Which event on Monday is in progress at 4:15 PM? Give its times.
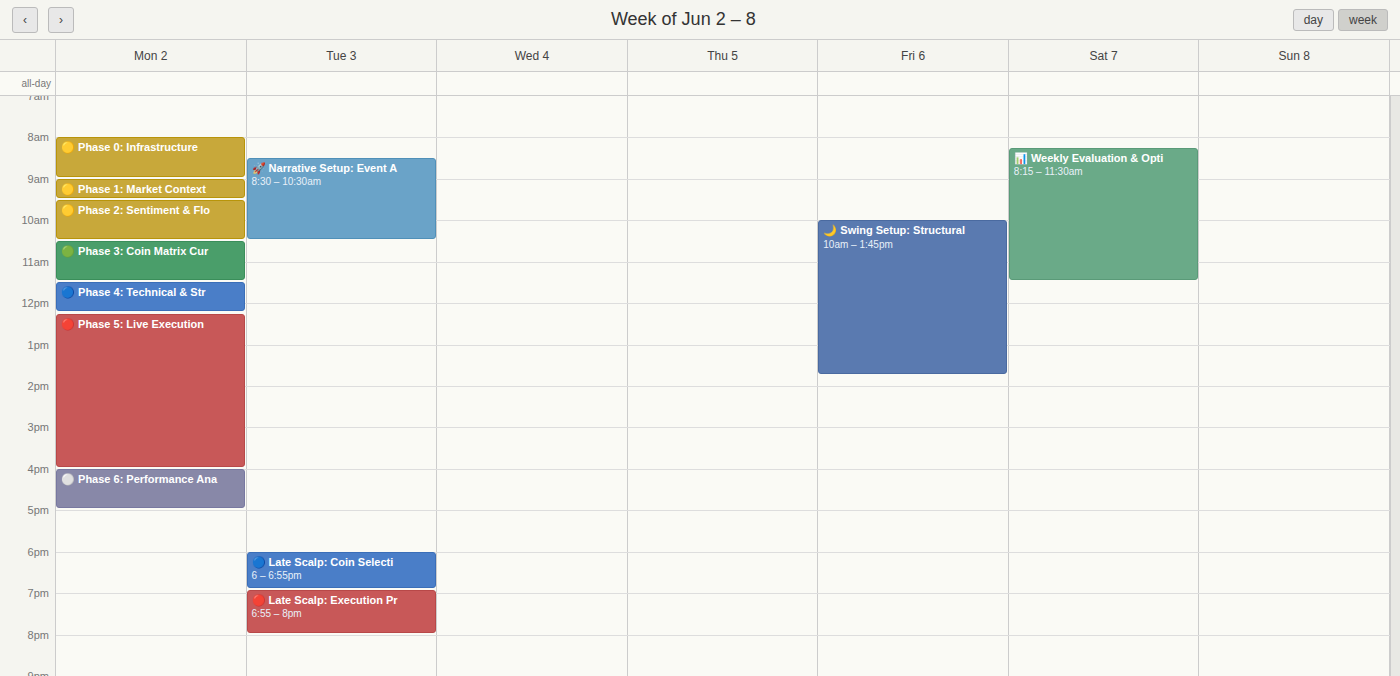
"⚪ Phase 6: Performance Ana", 4:00 PM to 5:00 PM